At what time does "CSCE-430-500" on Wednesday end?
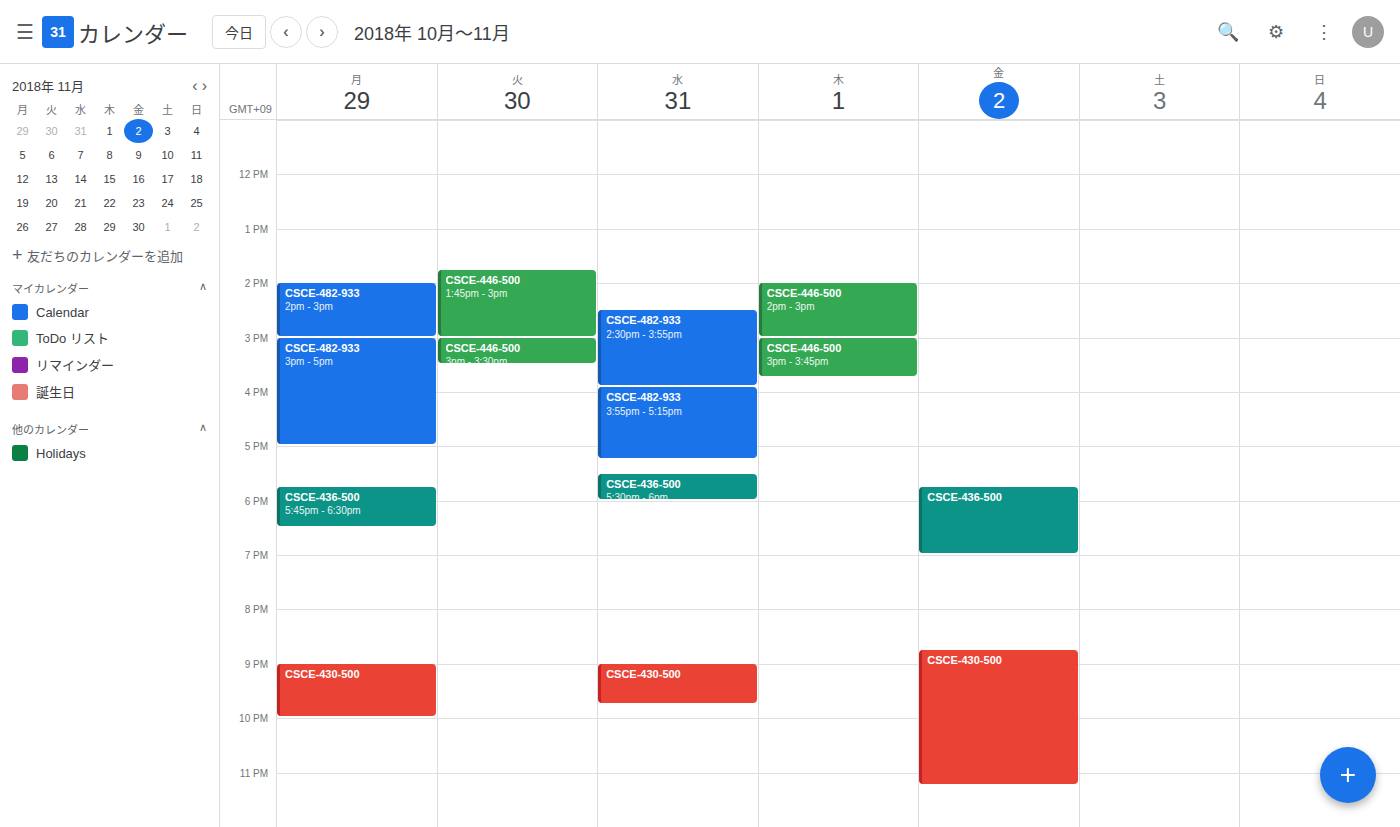
9:45 PM